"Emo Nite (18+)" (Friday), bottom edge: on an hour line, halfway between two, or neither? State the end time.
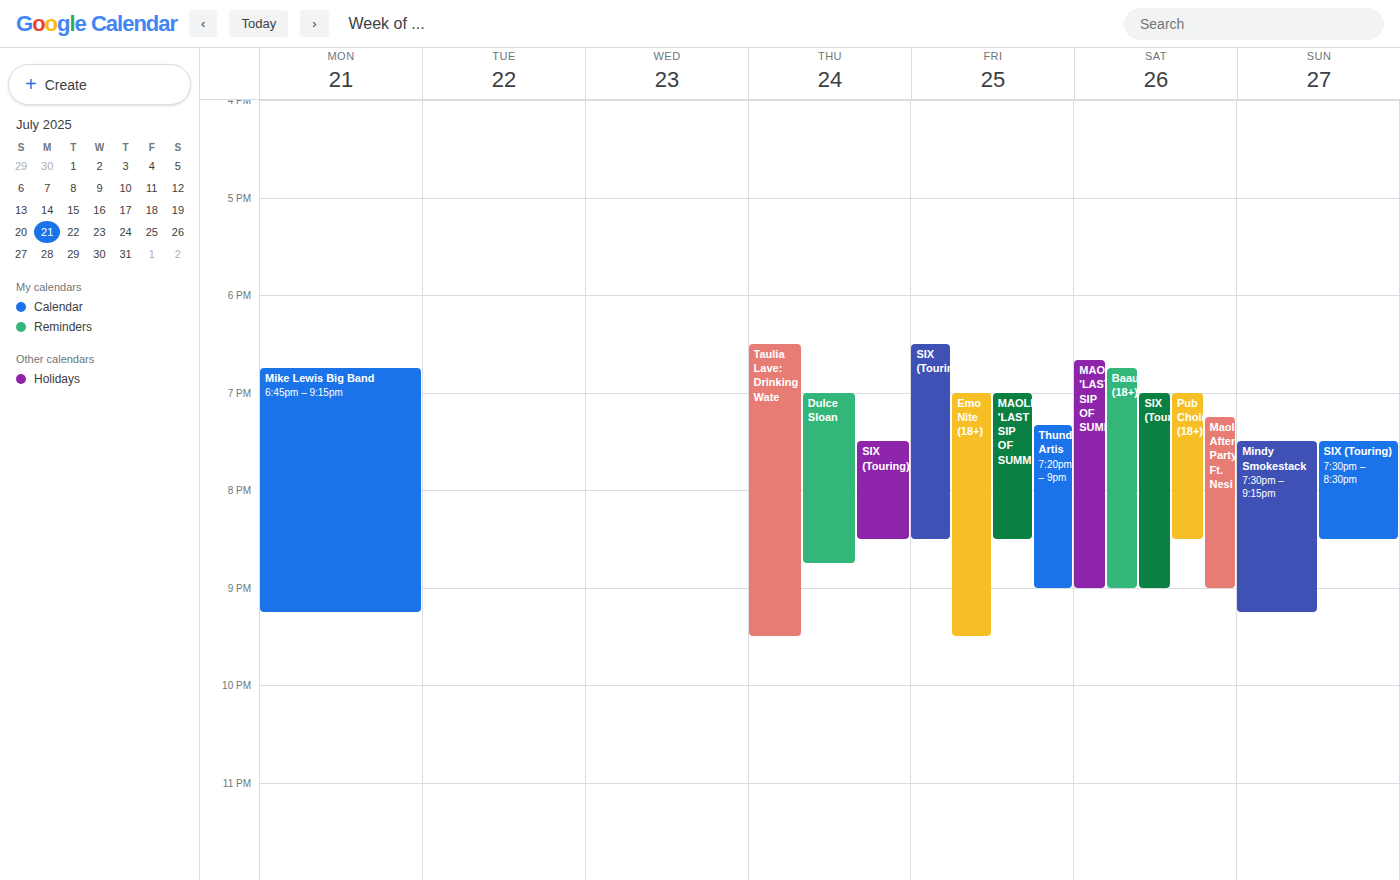
21:30 -- halfway between the 21:00 and 22:00 lines.